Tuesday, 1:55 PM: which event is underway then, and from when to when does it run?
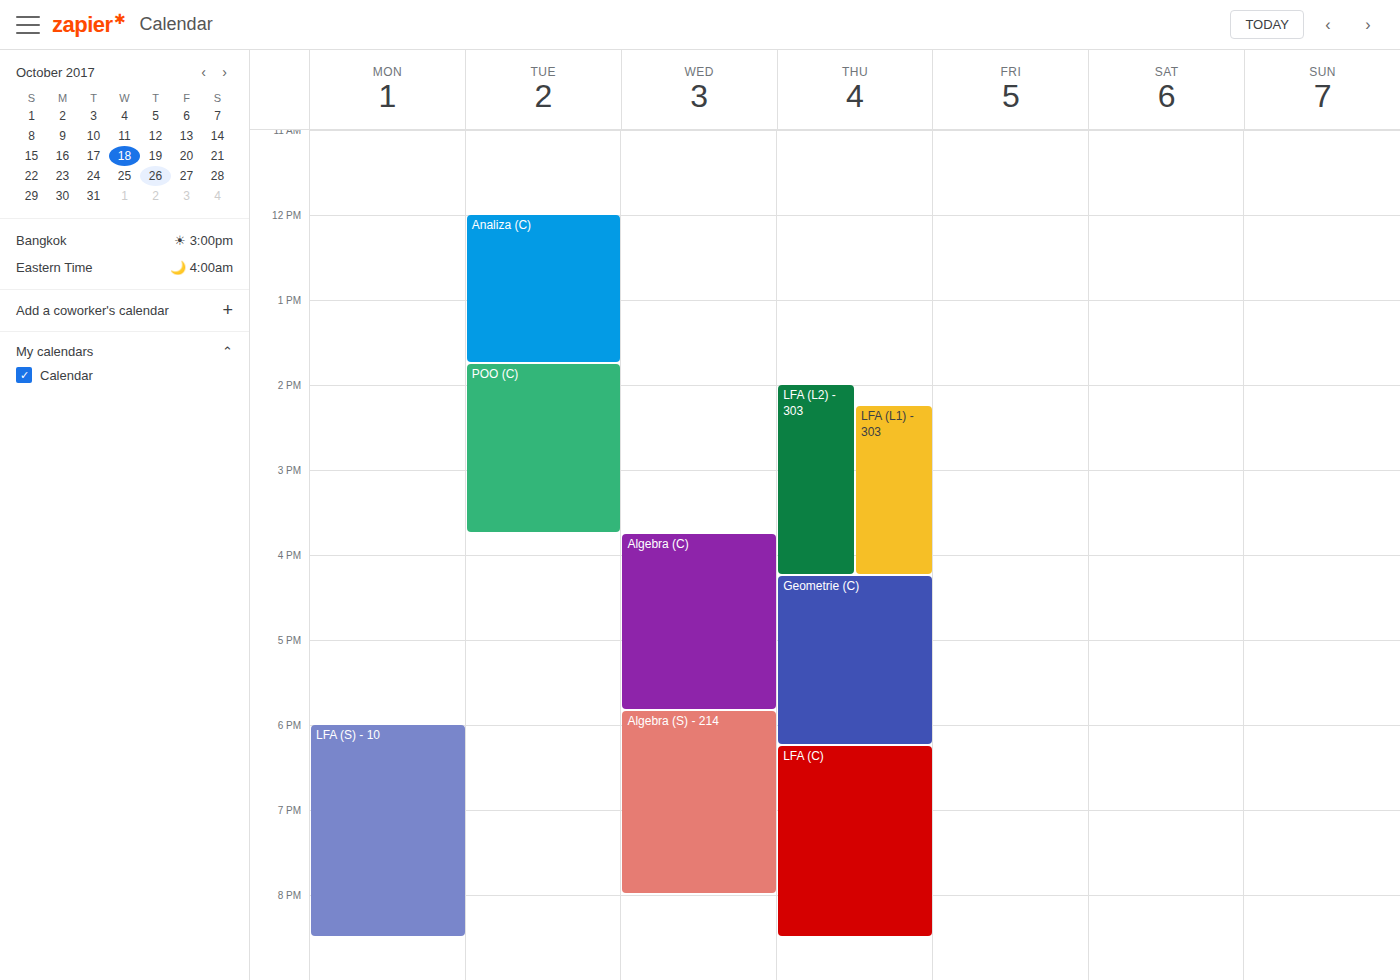
"POO (C)", 1:45 PM to 3:45 PM